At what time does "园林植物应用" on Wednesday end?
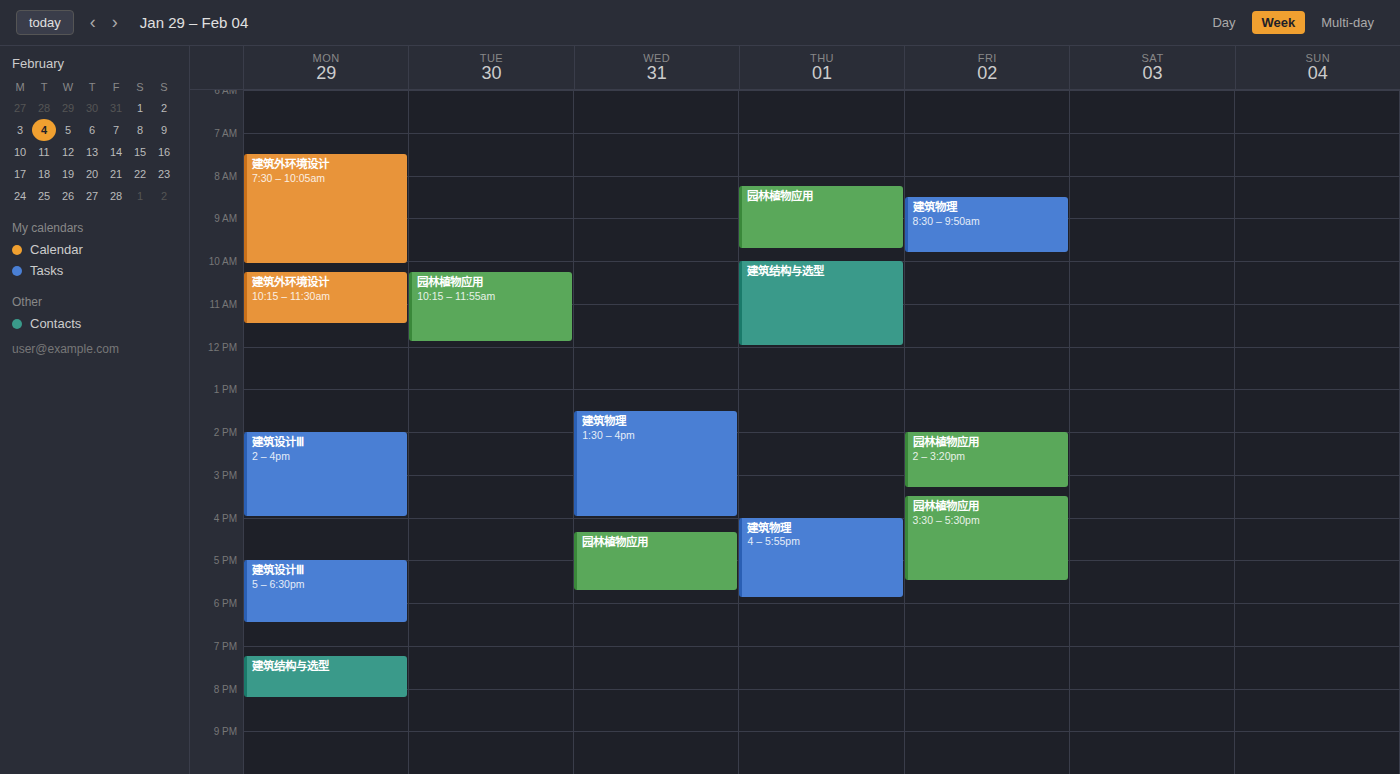
5:45 PM